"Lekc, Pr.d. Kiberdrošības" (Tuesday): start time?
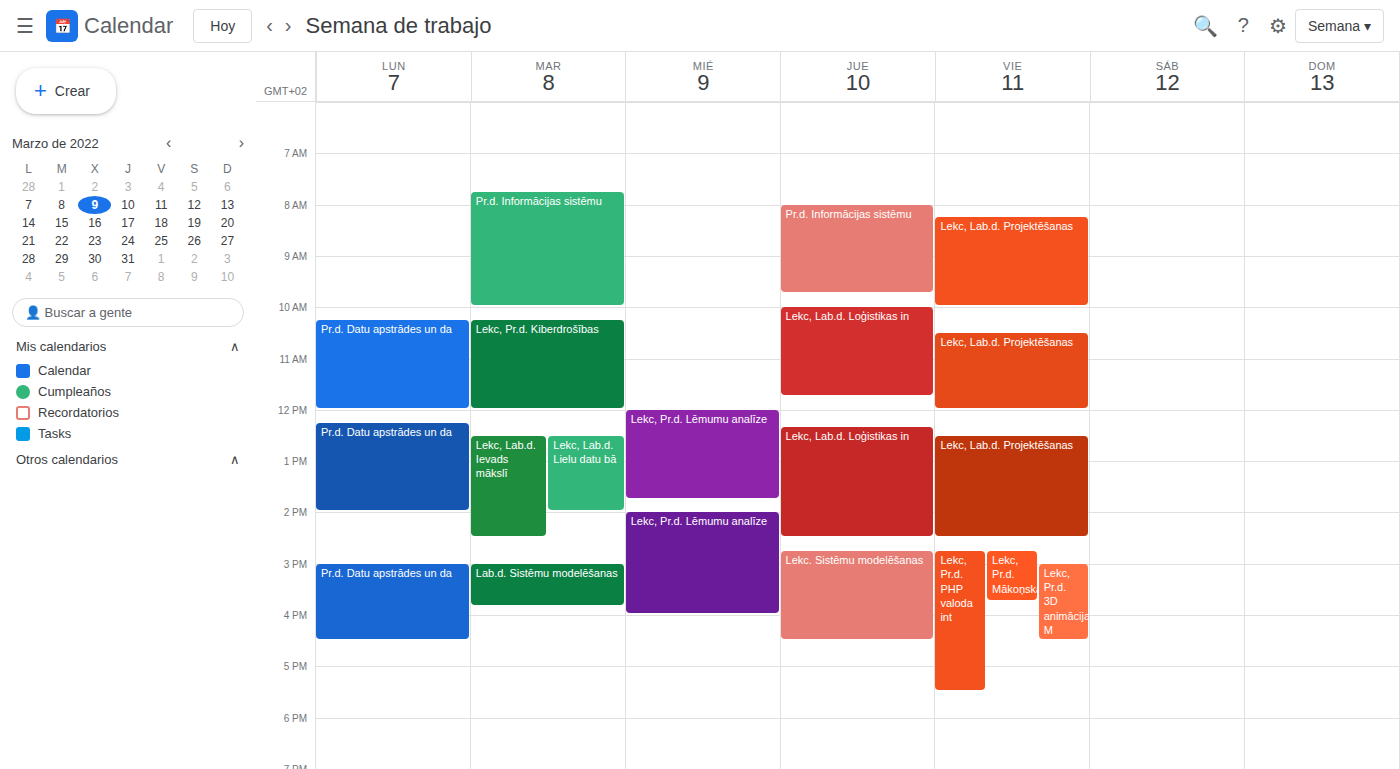
10:15 AM